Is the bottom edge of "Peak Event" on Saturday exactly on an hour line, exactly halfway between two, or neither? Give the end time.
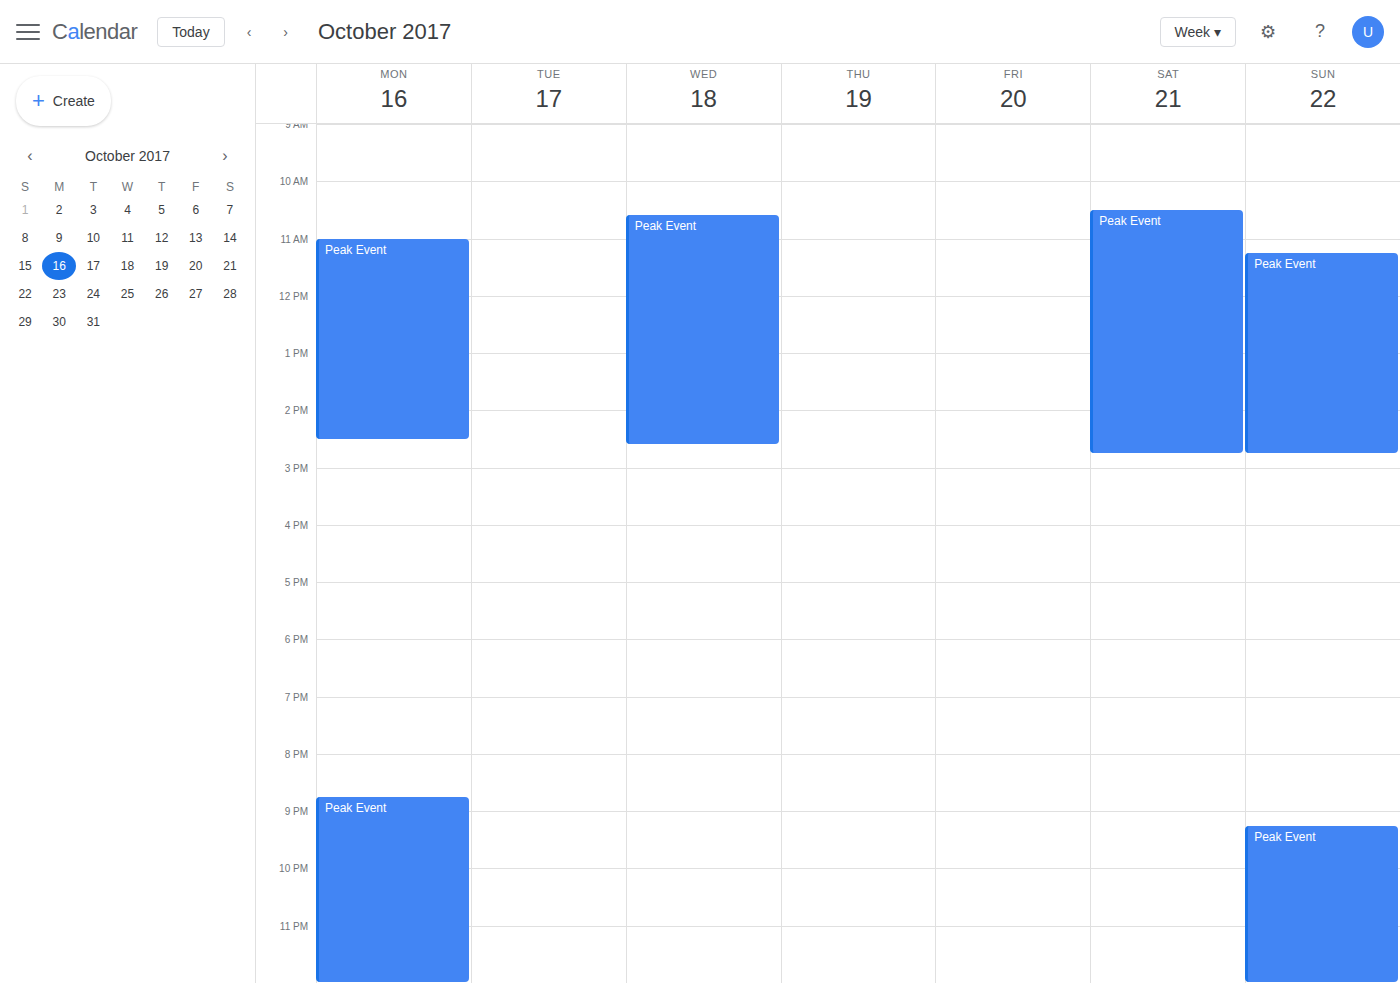
2:45 PM -- neither: three quarters of the way from the 2 PM line to the 3 PM line.